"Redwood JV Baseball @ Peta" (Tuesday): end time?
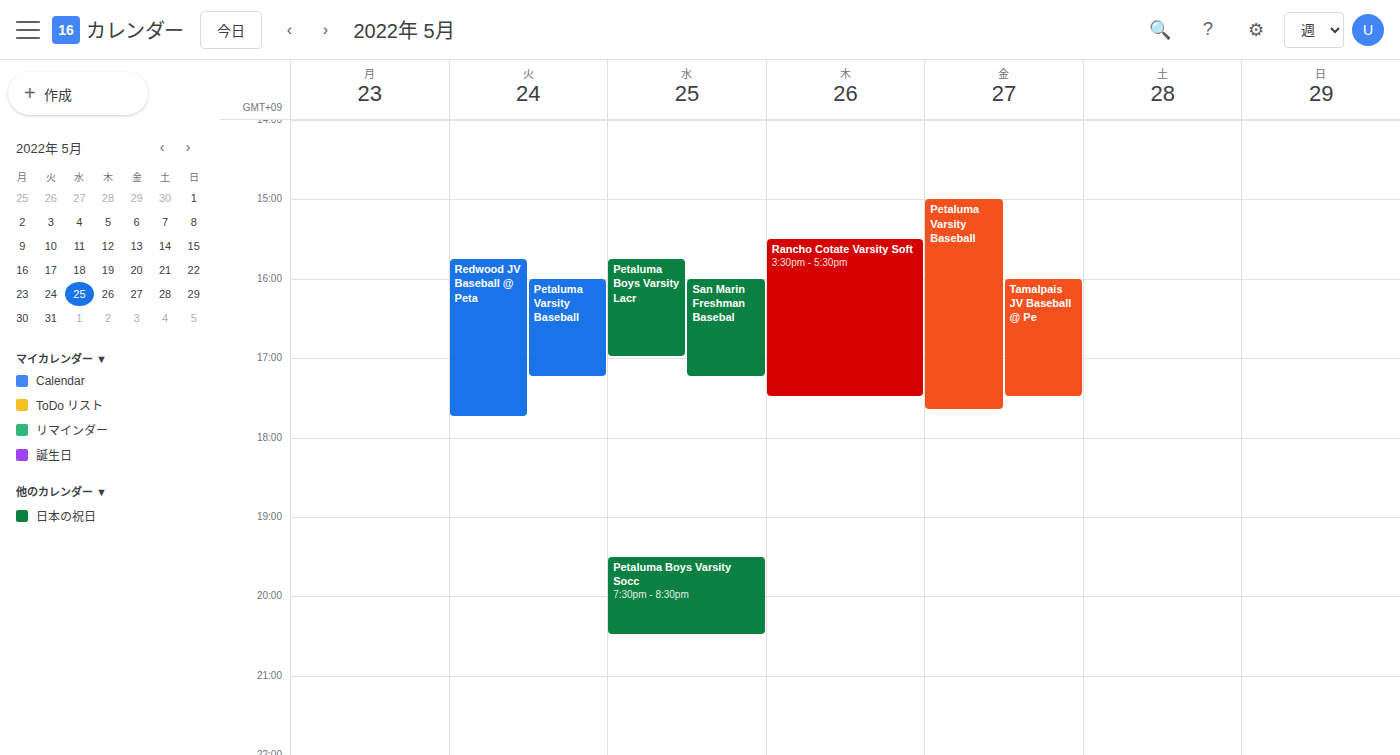
5:45 PM